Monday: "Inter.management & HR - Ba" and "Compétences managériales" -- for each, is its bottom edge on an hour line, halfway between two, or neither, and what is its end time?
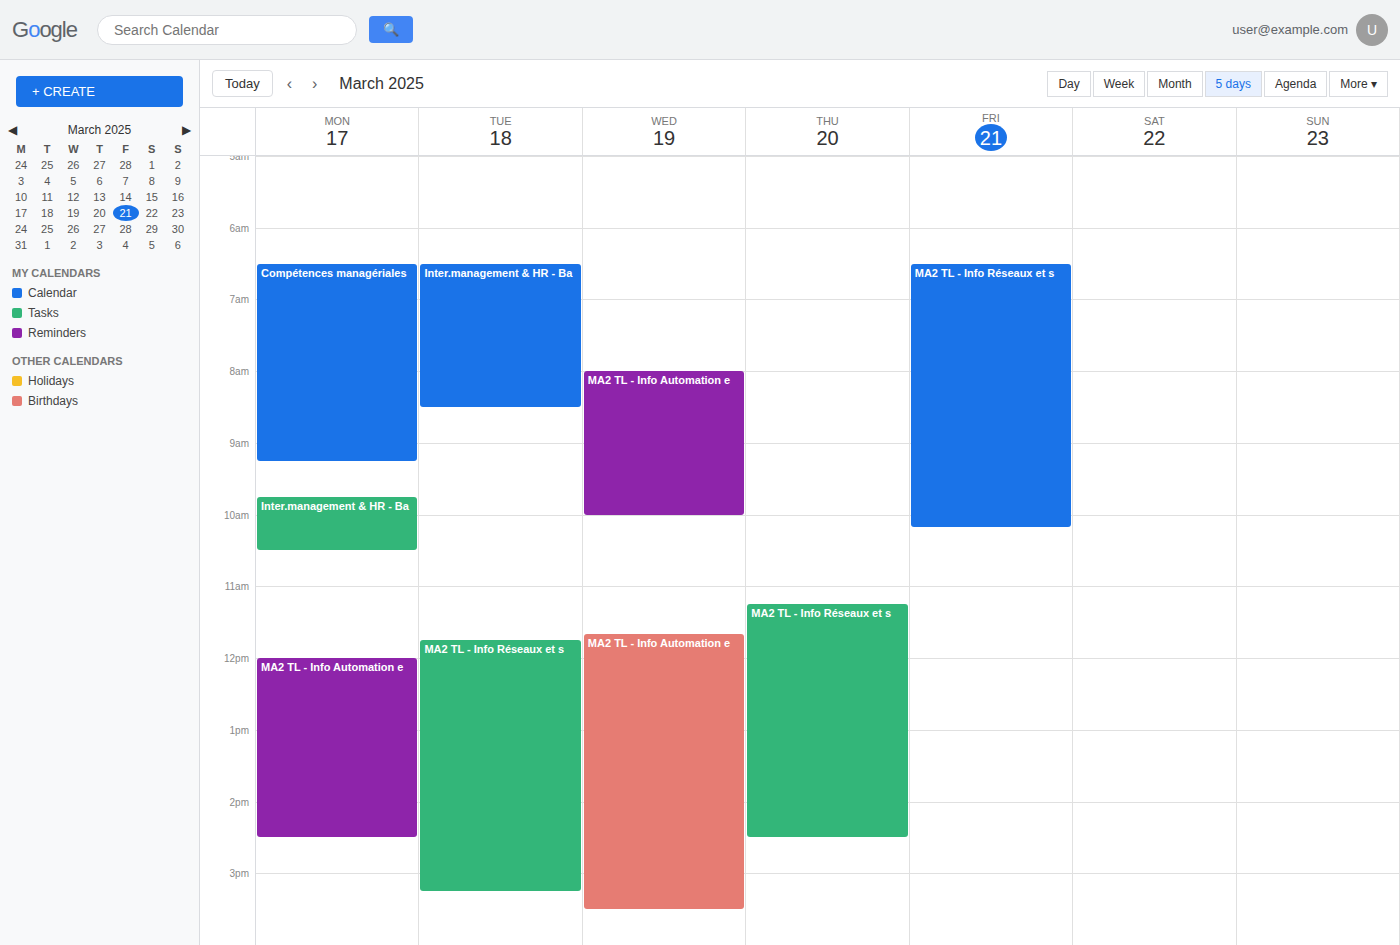
"Inter.management & HR - Ba": 10:30 AM, halfway between the 10 AM and 11 AM lines. "Compétences managériales": 9:15 AM, neither: a quarter of the way from the 9 AM line to the 10 AM line.